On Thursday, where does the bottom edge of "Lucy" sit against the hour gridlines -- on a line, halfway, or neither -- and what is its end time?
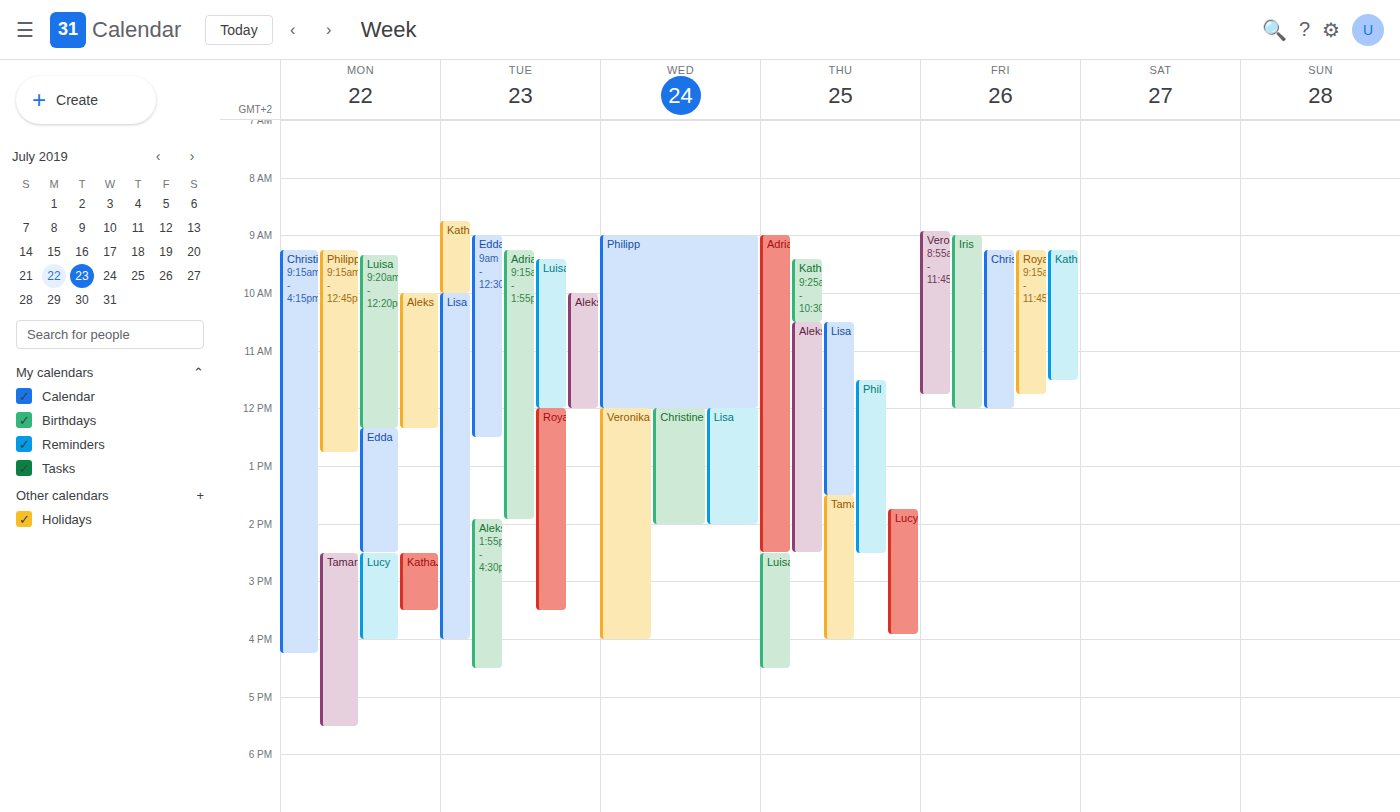
3:55 PM -- neither: 55 minutes below the 3 PM line and 5 minutes above the 4 PM line.